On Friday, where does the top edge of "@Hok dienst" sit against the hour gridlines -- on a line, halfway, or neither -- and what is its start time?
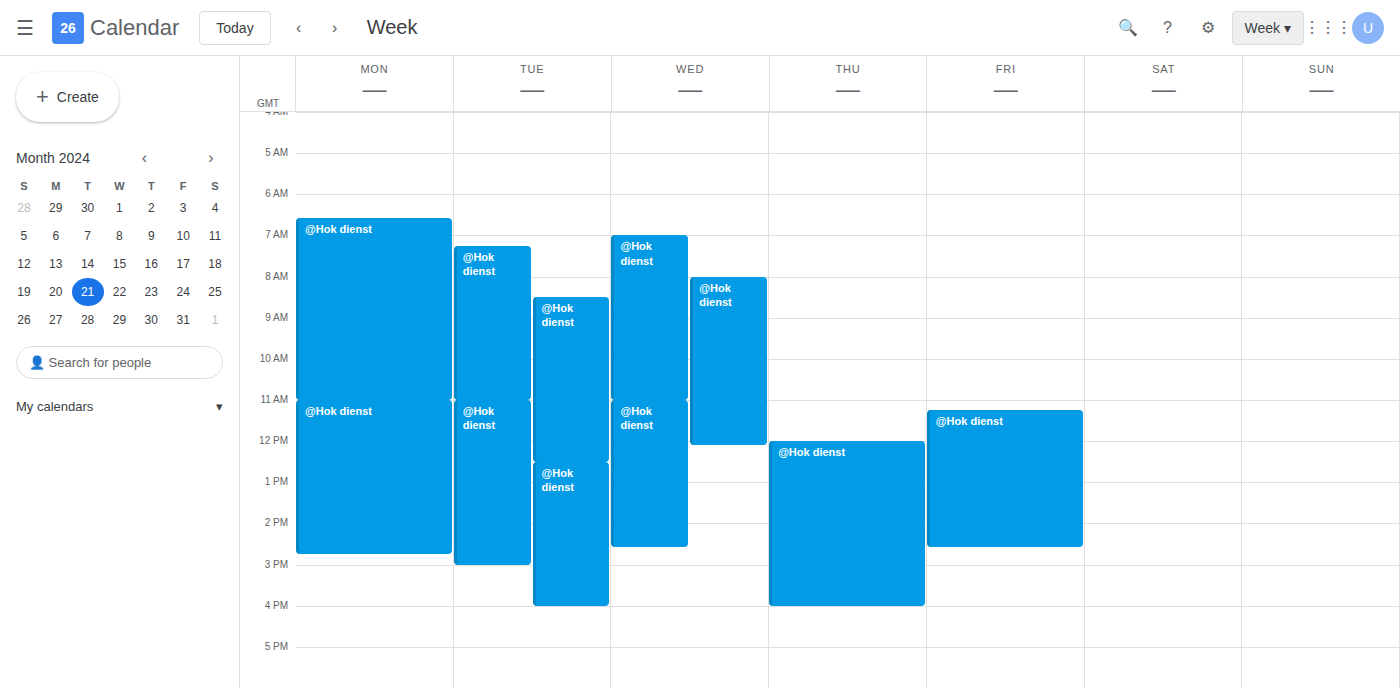
11:15 AM -- neither: a quarter of the way from the 11 AM line to the 12 PM line.